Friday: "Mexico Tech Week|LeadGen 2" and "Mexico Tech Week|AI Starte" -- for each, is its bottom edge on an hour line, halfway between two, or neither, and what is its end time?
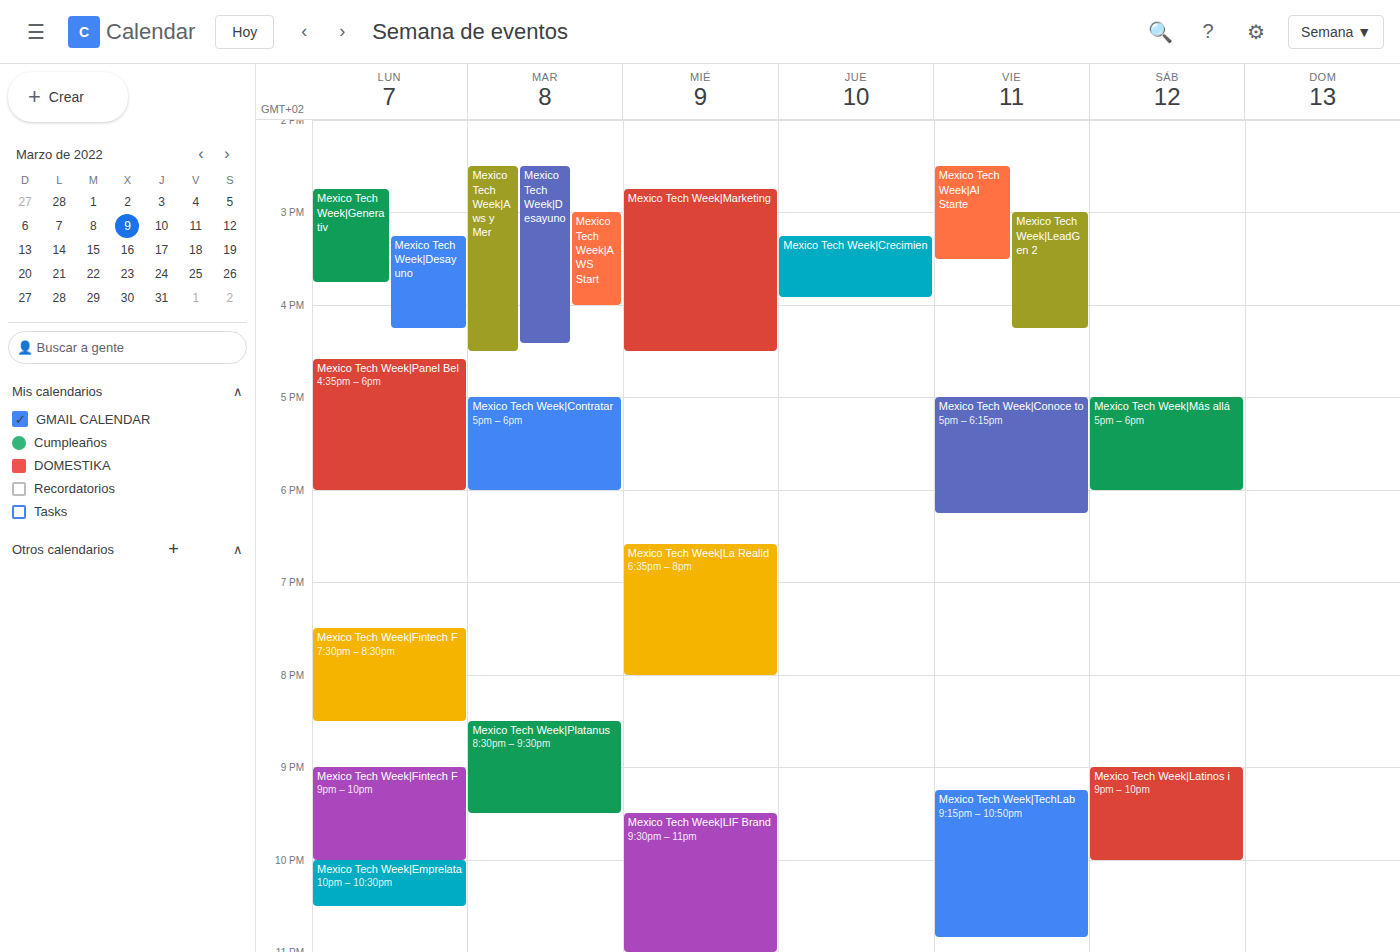
"Mexico Tech Week|LeadGen 2": 4:15 PM, neither: a quarter of the way from the 4 PM line to the 5 PM line. "Mexico Tech Week|AI Starte": 3:30 PM, halfway between the 3 PM and 4 PM lines.